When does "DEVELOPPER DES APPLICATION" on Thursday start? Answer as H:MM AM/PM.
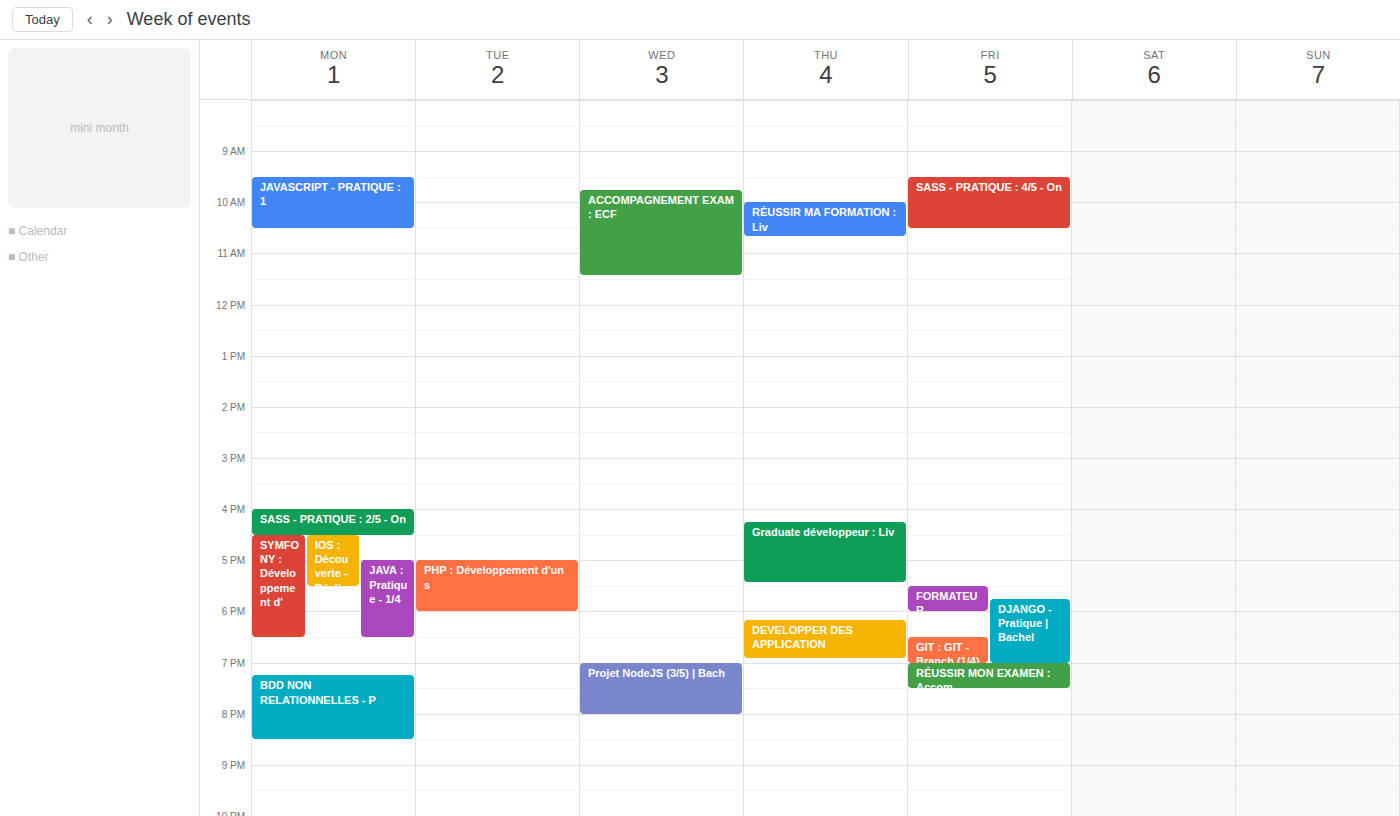
6:10 PM